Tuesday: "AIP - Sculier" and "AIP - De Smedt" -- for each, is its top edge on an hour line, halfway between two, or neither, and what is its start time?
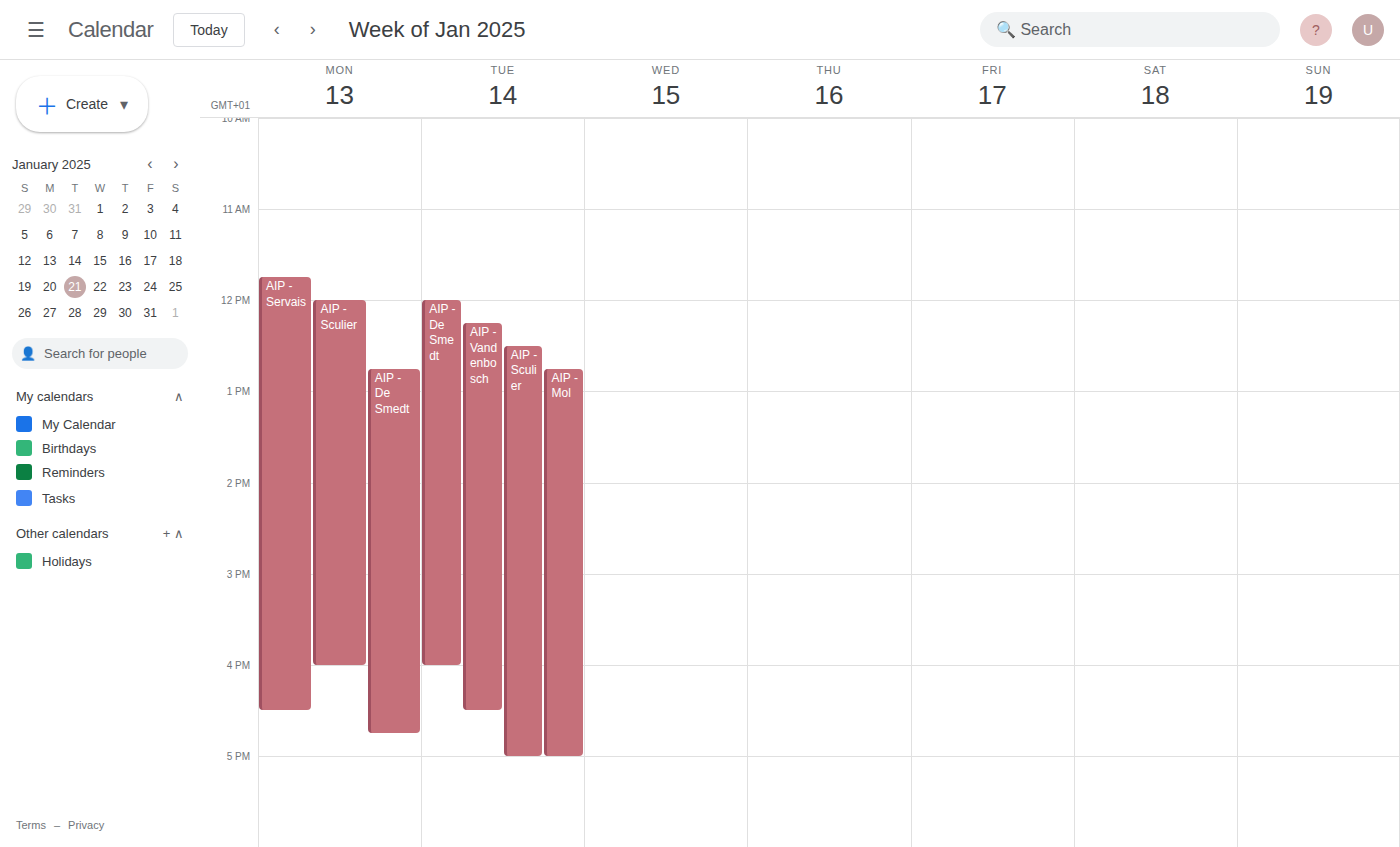
"AIP - Sculier": 12:30 PM, halfway between the 12 PM and 1 PM lines. "AIP - De Smedt": 12:00 PM, exactly on the 12 PM line.